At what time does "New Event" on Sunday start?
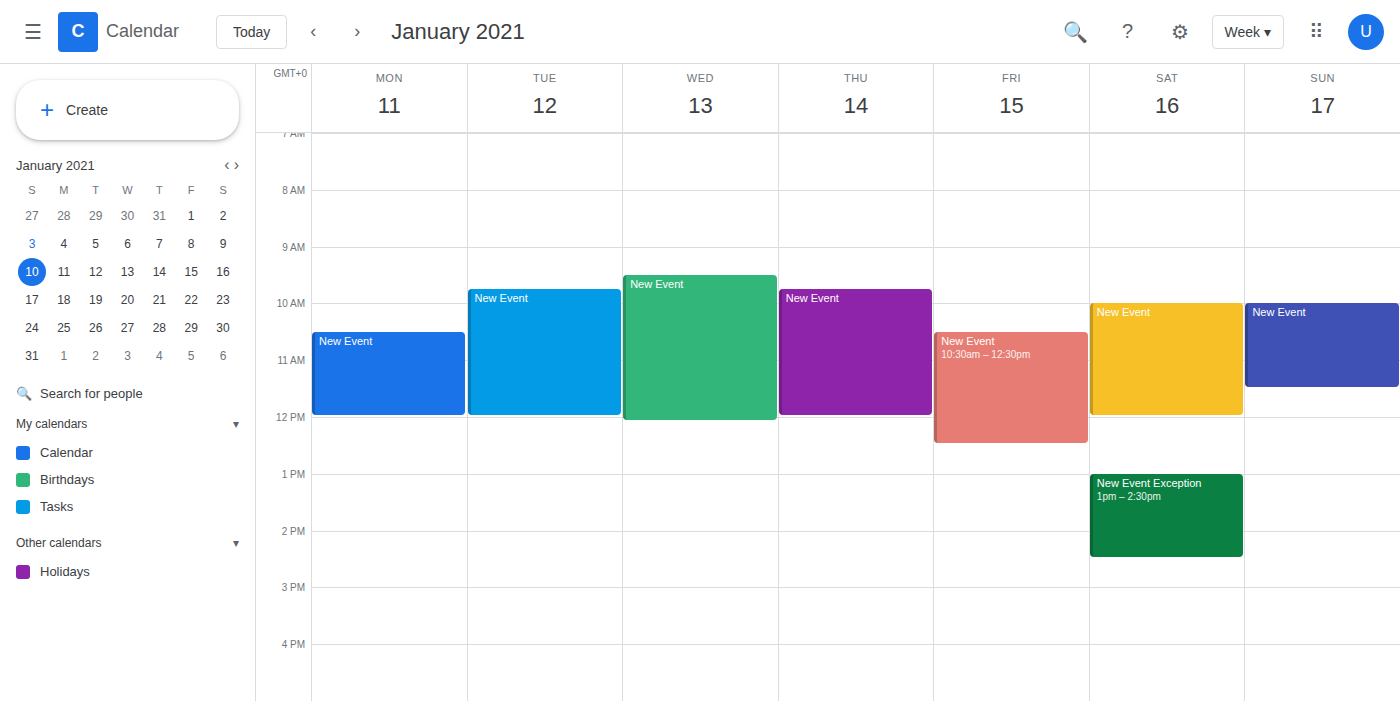
10:00 AM